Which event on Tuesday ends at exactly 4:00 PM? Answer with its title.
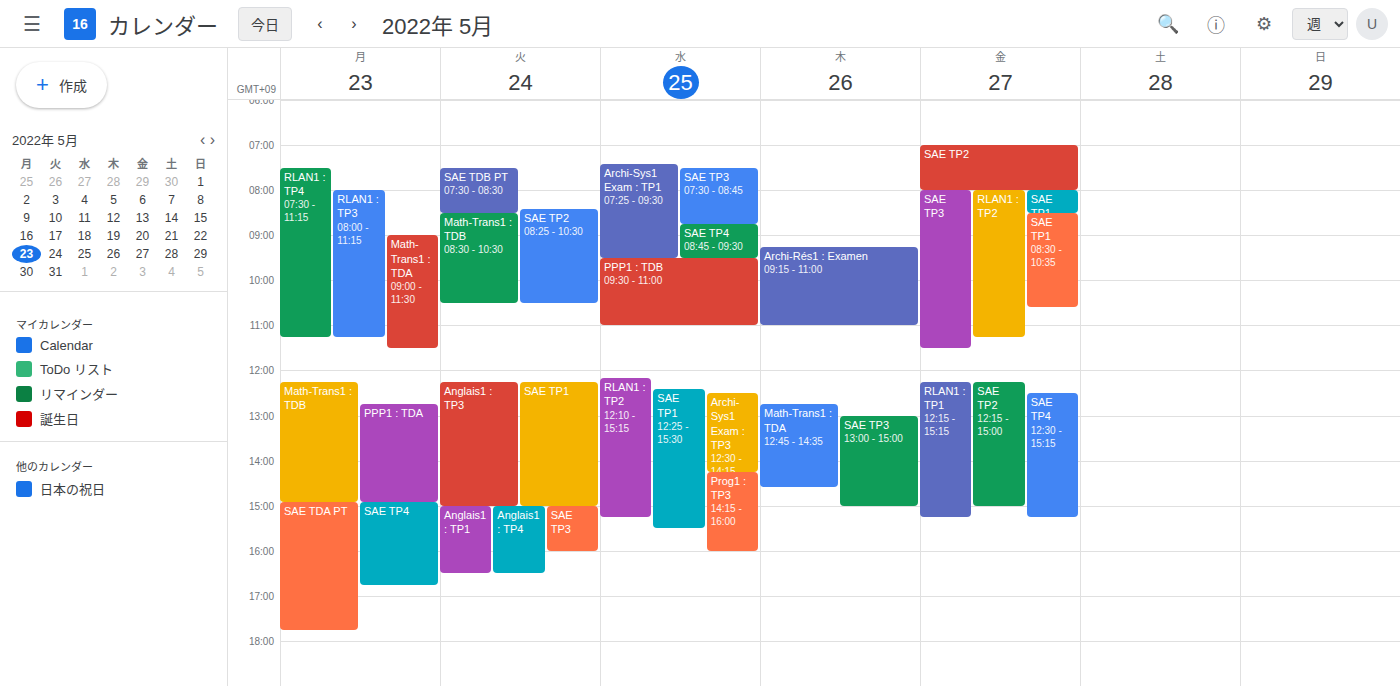
"SAE TP3"